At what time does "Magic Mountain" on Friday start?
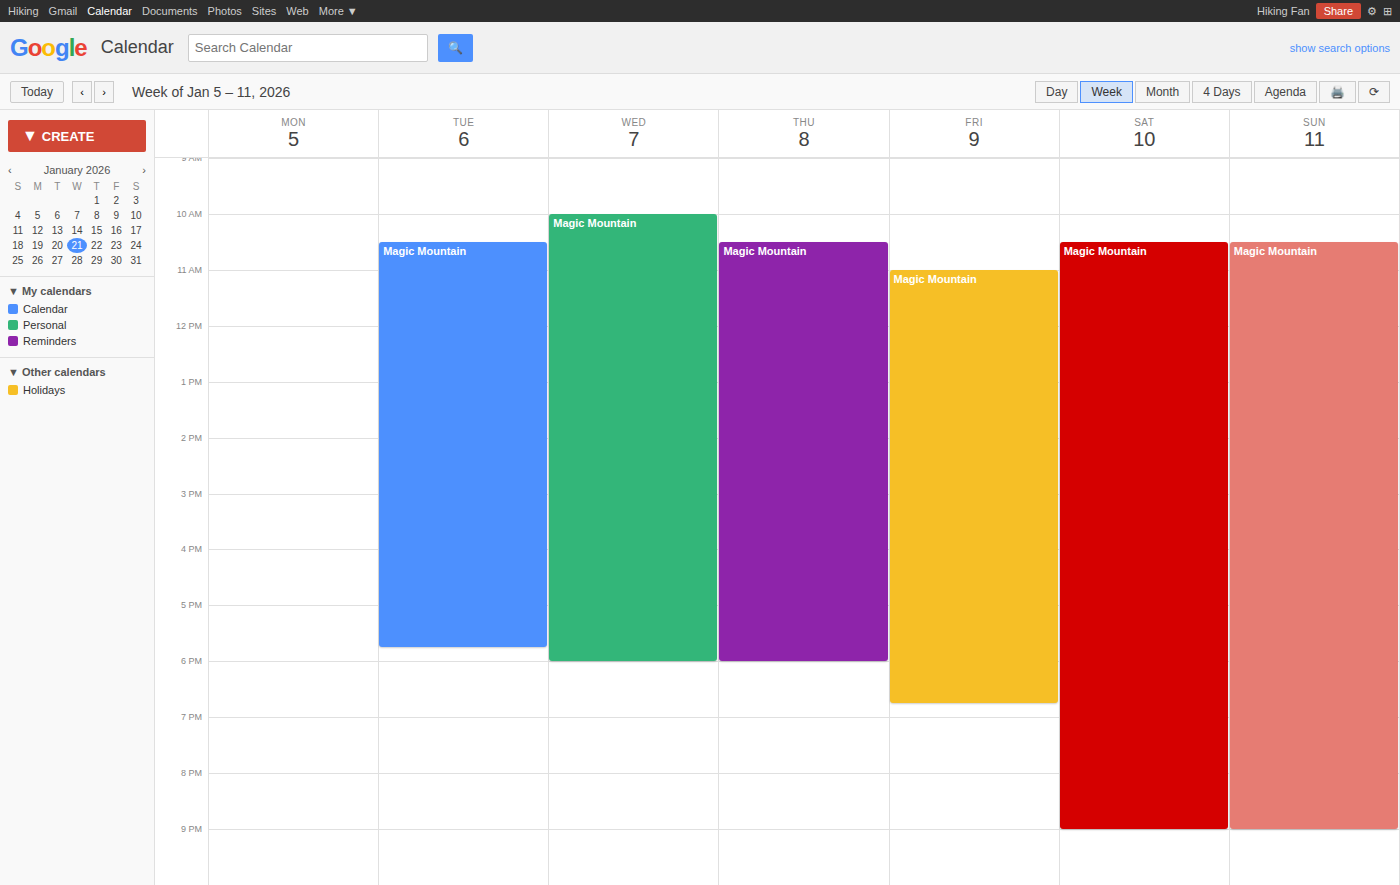
11:00 AM